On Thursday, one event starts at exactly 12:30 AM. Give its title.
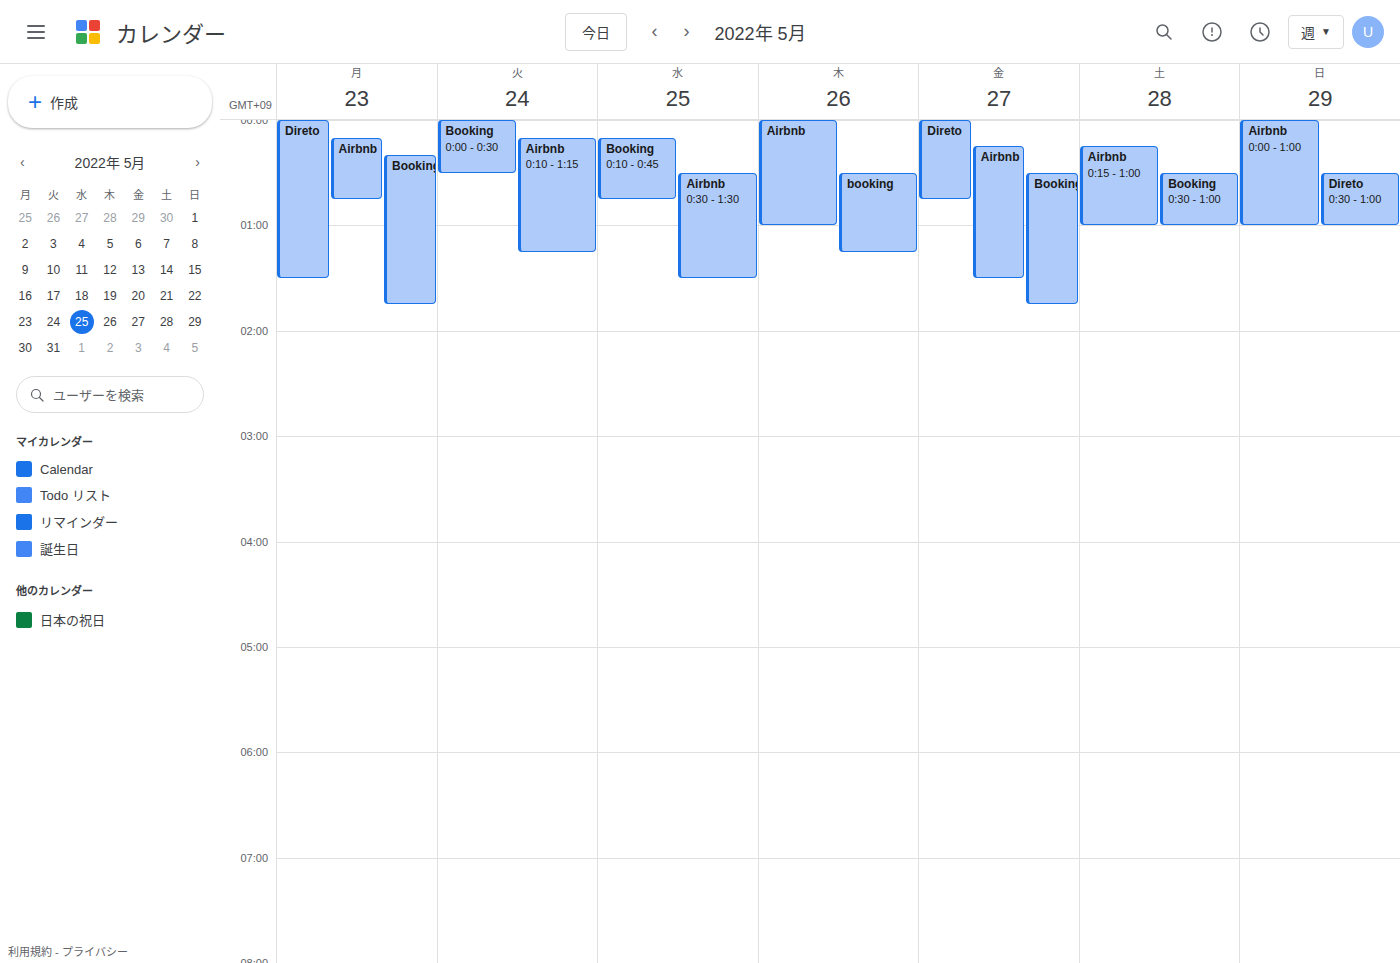
"booking"